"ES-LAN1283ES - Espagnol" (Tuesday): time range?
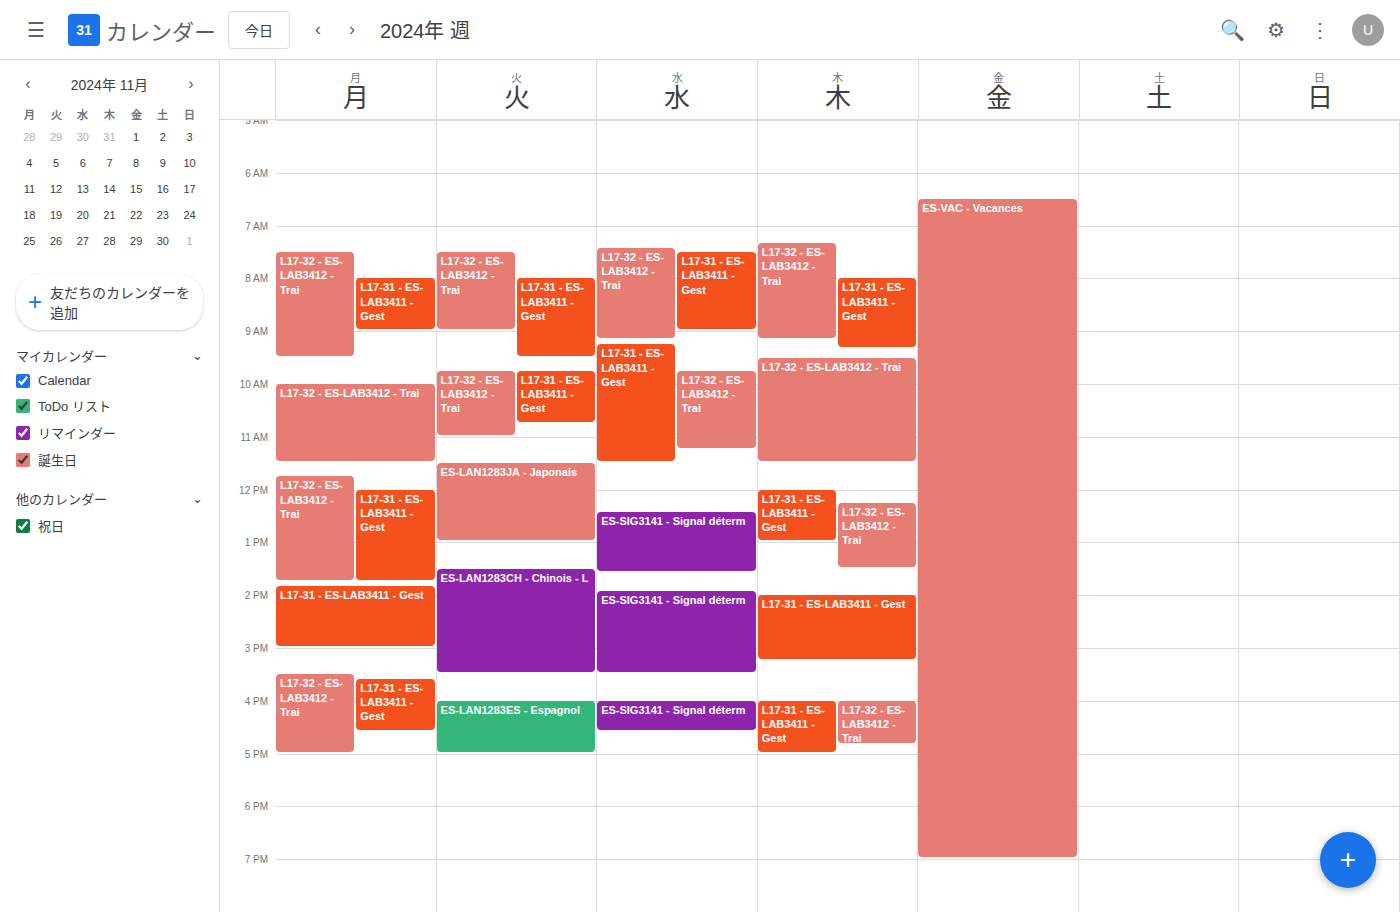
4:00 PM to 5:00 PM